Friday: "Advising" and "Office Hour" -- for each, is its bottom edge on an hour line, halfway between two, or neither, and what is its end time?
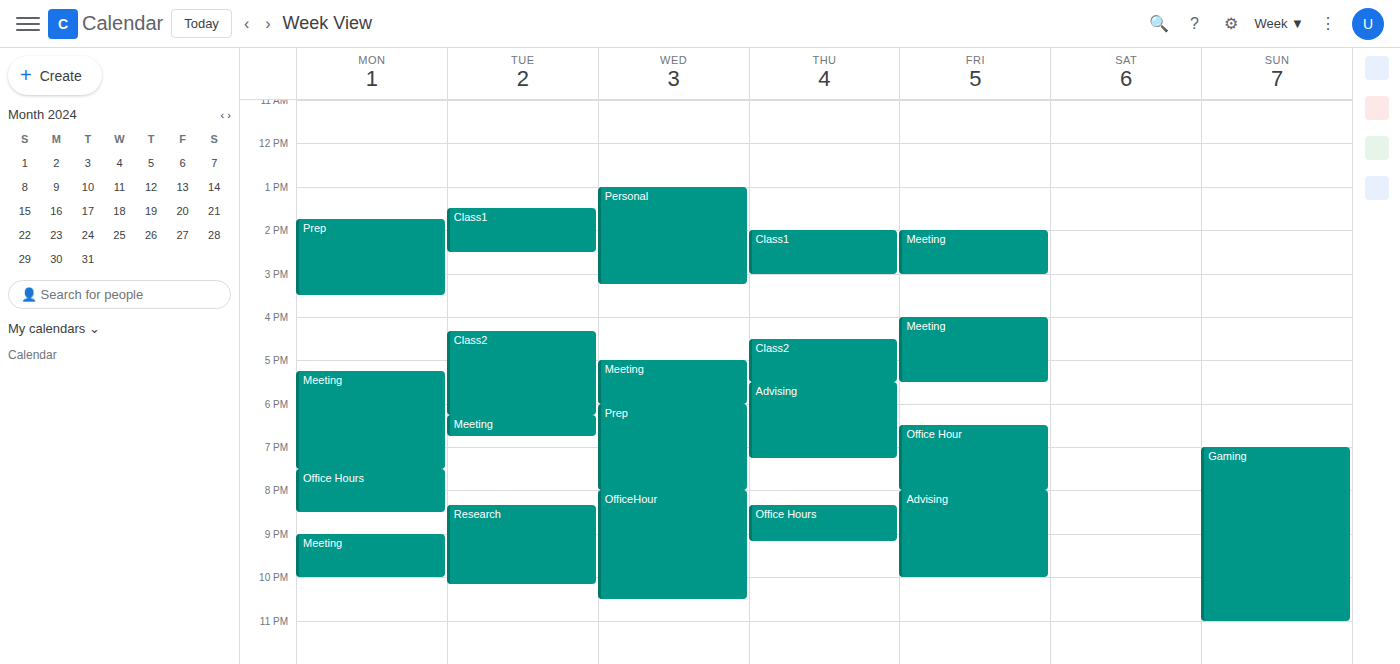
"Advising": 10:00 PM, exactly on the 10 PM line. "Office Hour": 8:00 PM, exactly on the 8 PM line.